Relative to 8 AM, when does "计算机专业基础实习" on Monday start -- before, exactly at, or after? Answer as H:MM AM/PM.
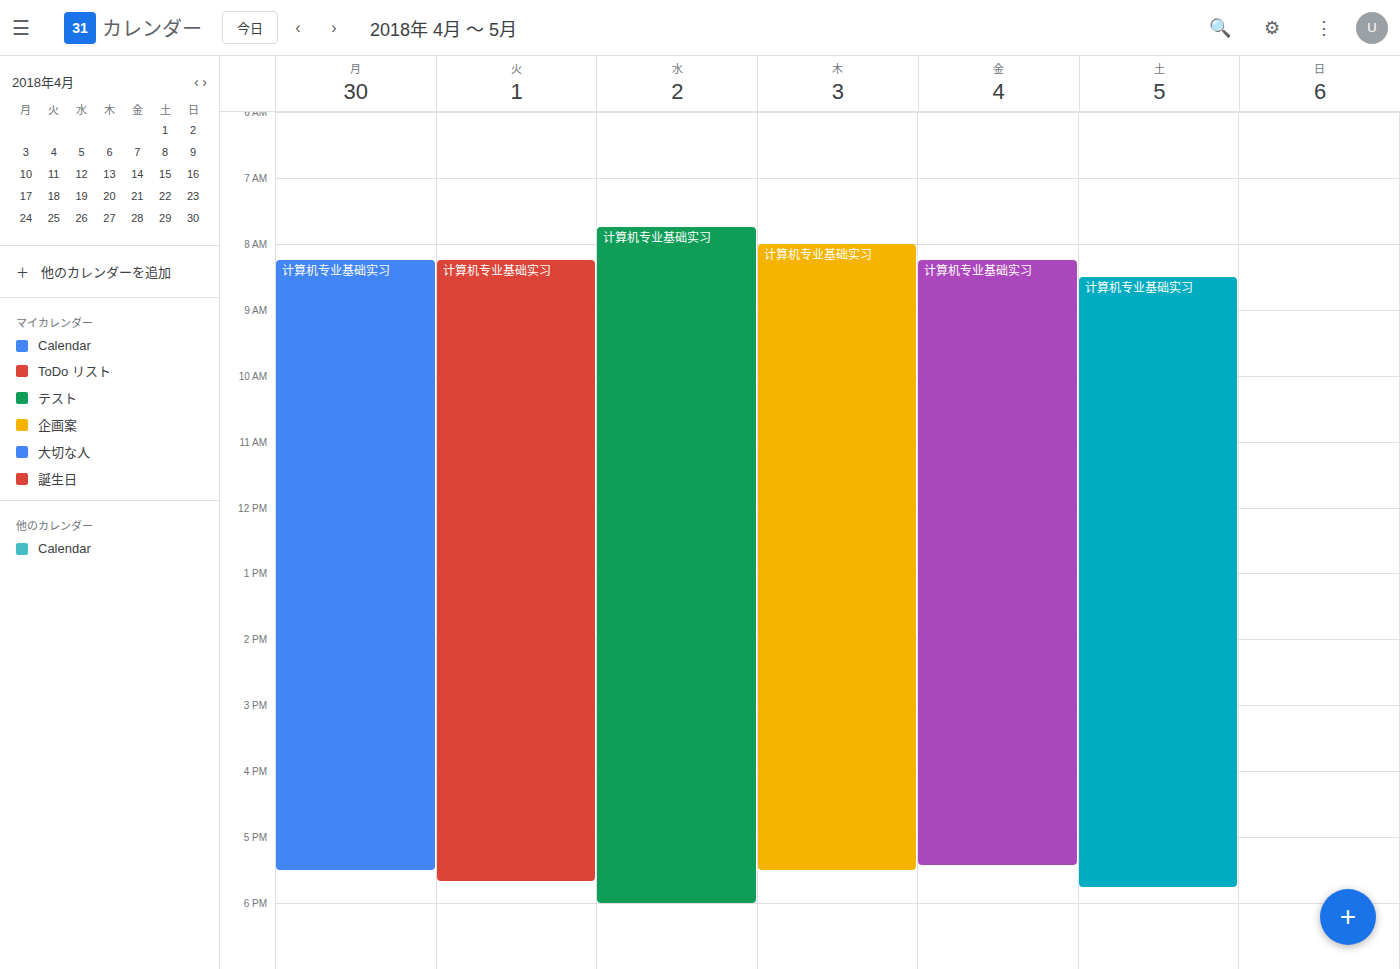
8:15 AM -- after 8 AM, 15 minutes below the 8 AM line.